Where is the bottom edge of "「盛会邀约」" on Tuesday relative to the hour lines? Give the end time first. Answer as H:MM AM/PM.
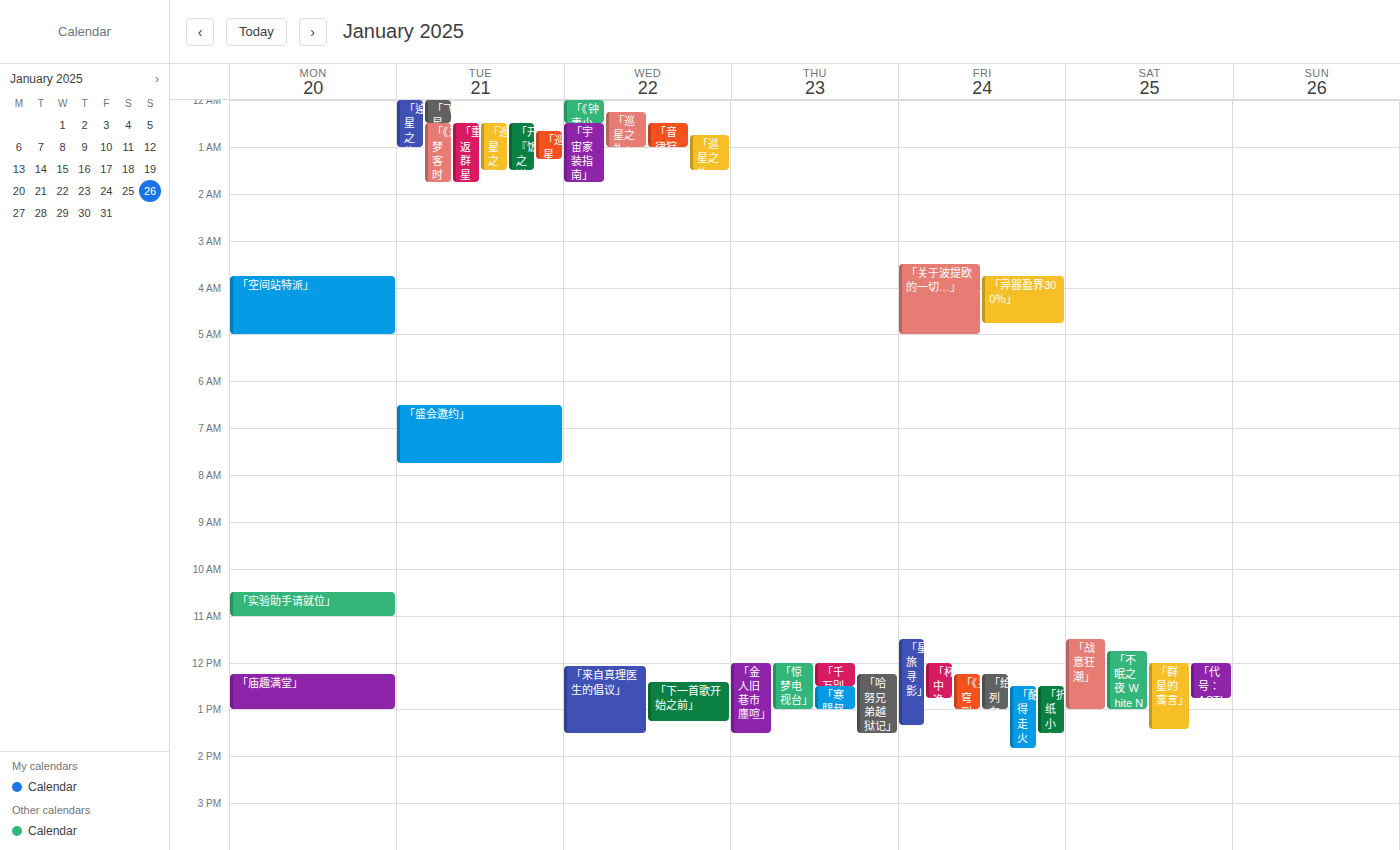
7:45 AM -- neither: three quarters of the way from the 7 AM line to the 8 AM line.